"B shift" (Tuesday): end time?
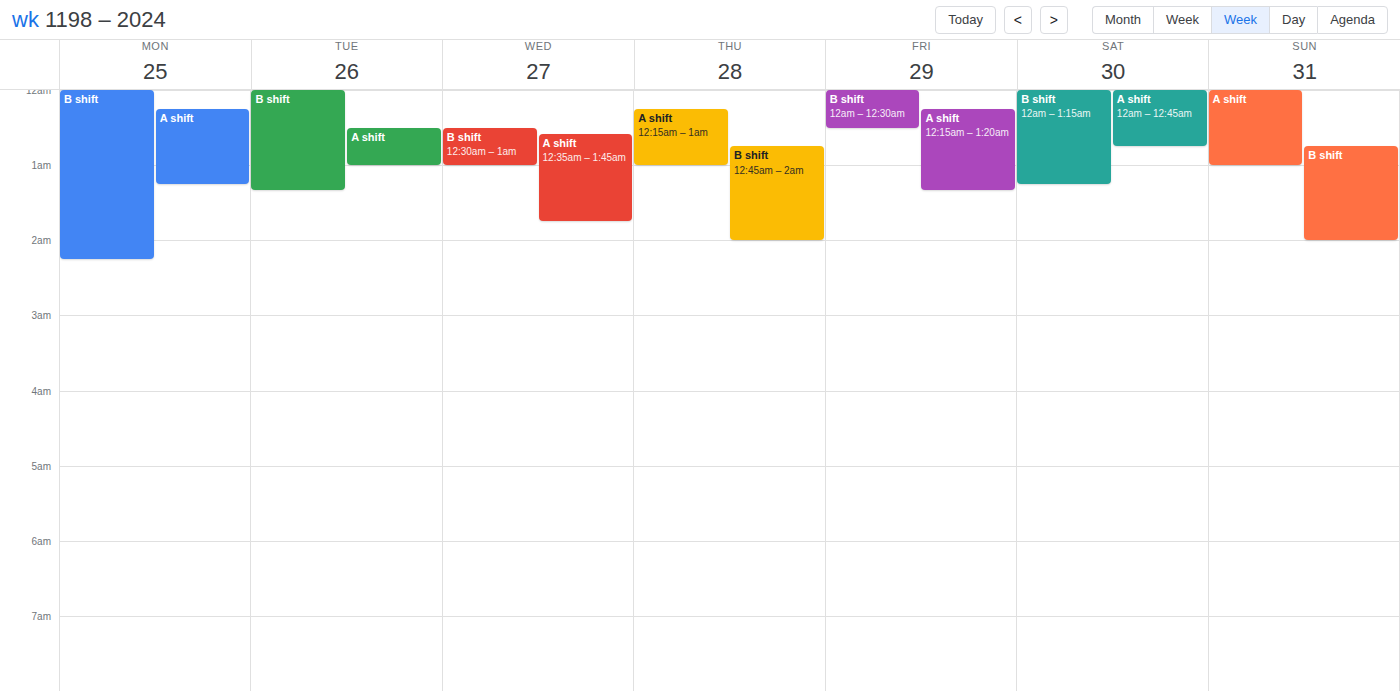
01:20